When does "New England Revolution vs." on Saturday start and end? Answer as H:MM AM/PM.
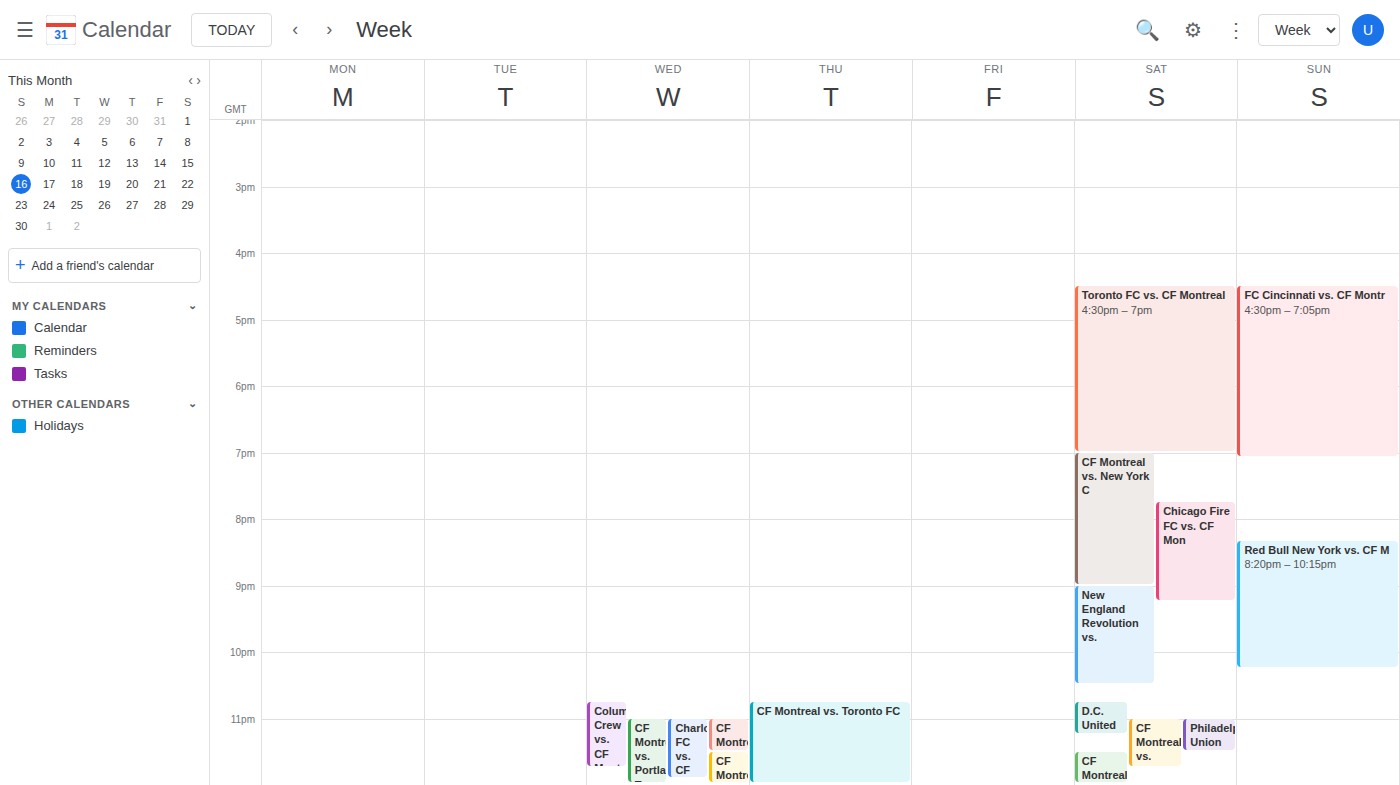
9:00 PM to 10:30 PM